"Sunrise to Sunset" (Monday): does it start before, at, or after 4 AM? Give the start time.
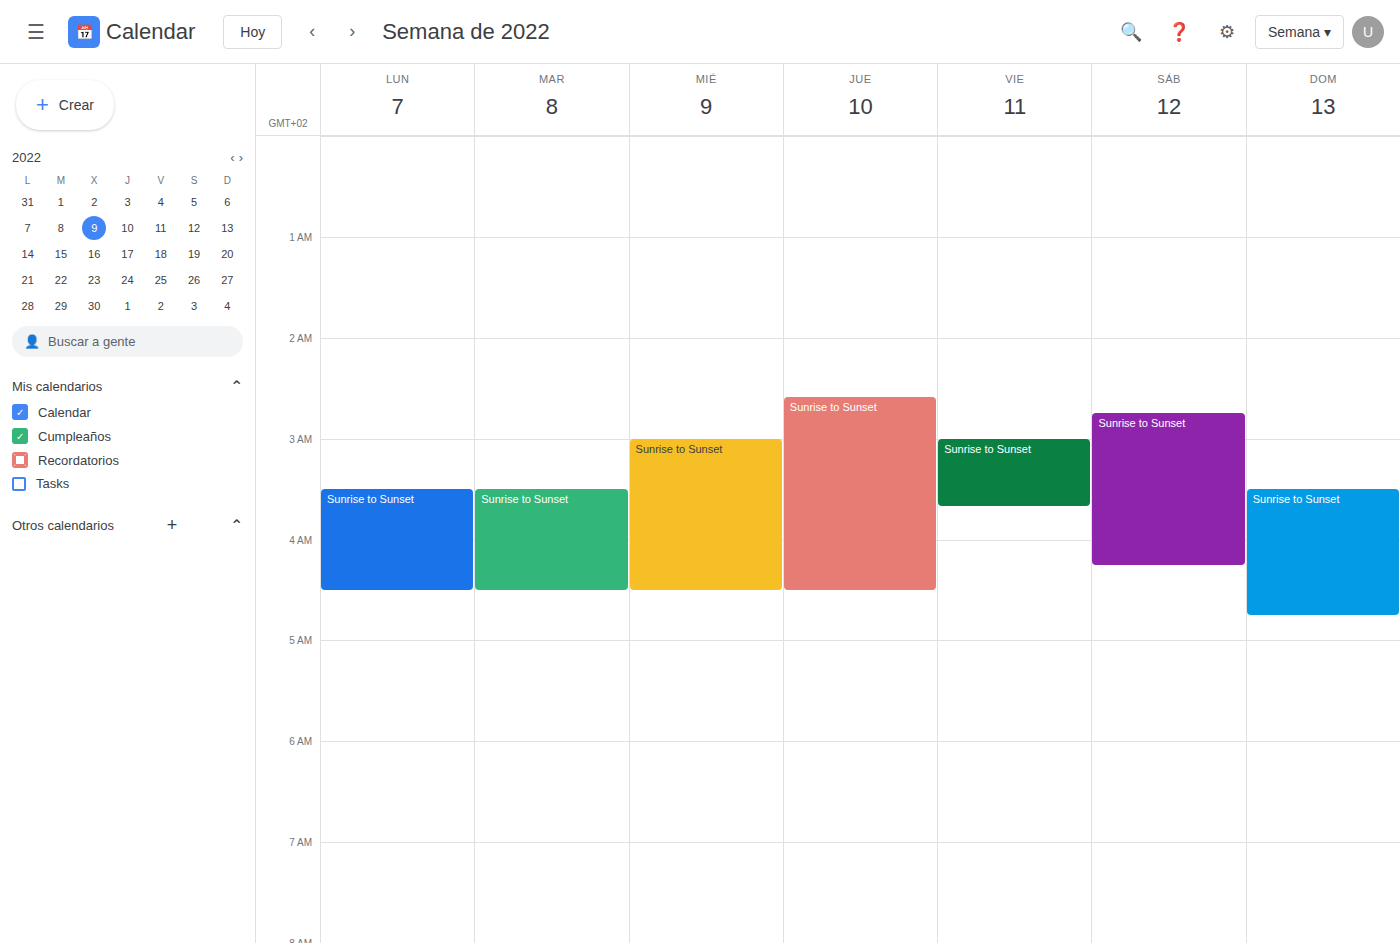
3:30 AM -- before 4 AM, 30 minutes above the 4 AM line.